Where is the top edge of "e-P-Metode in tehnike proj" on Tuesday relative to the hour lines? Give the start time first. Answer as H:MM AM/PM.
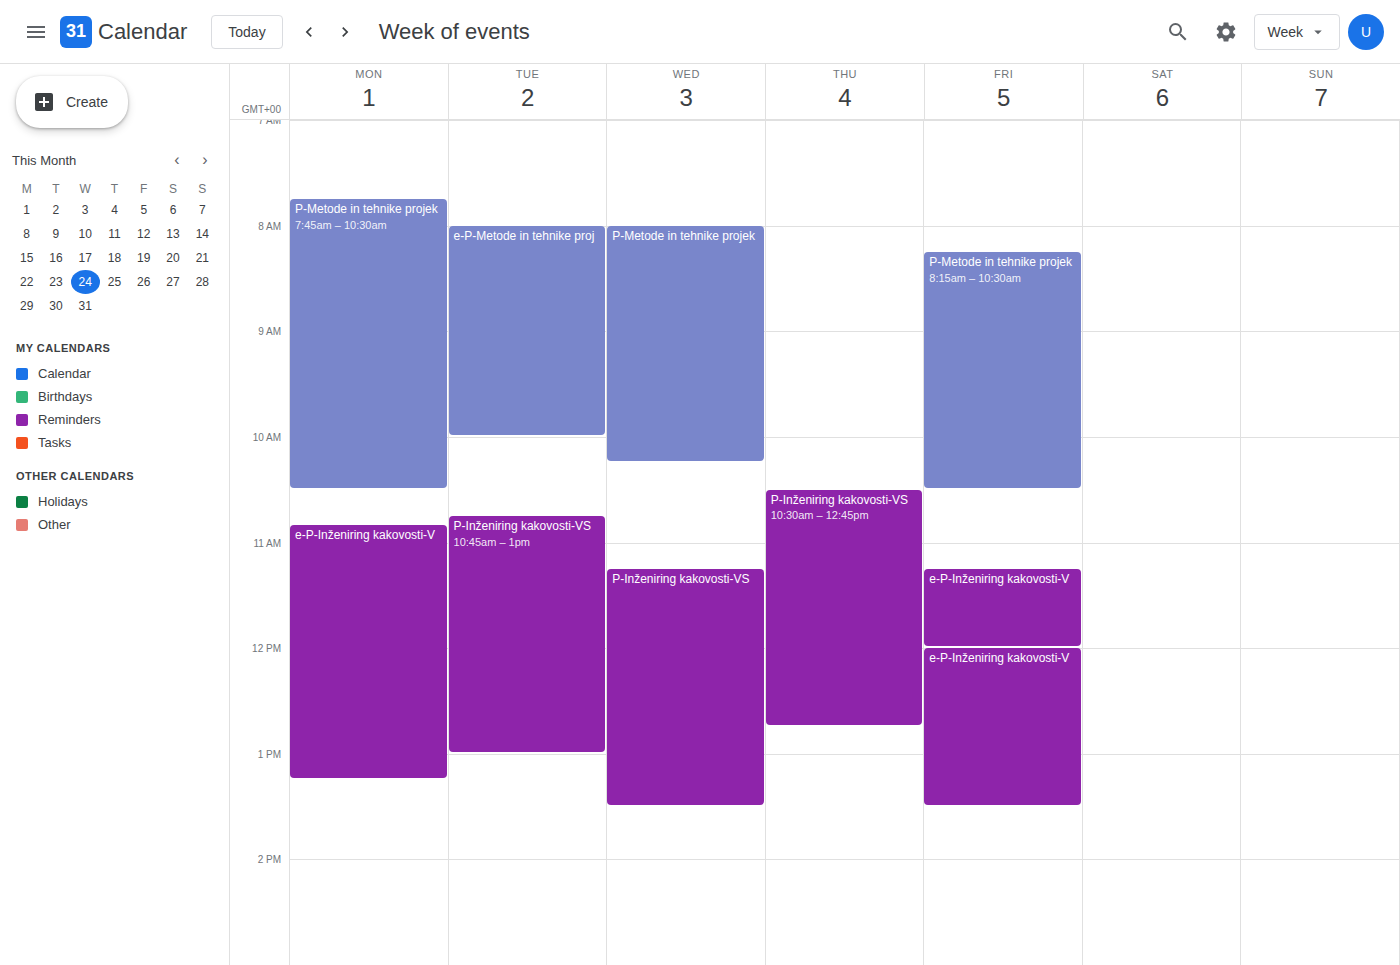
8:00 AM -- exactly on the 8 AM line.